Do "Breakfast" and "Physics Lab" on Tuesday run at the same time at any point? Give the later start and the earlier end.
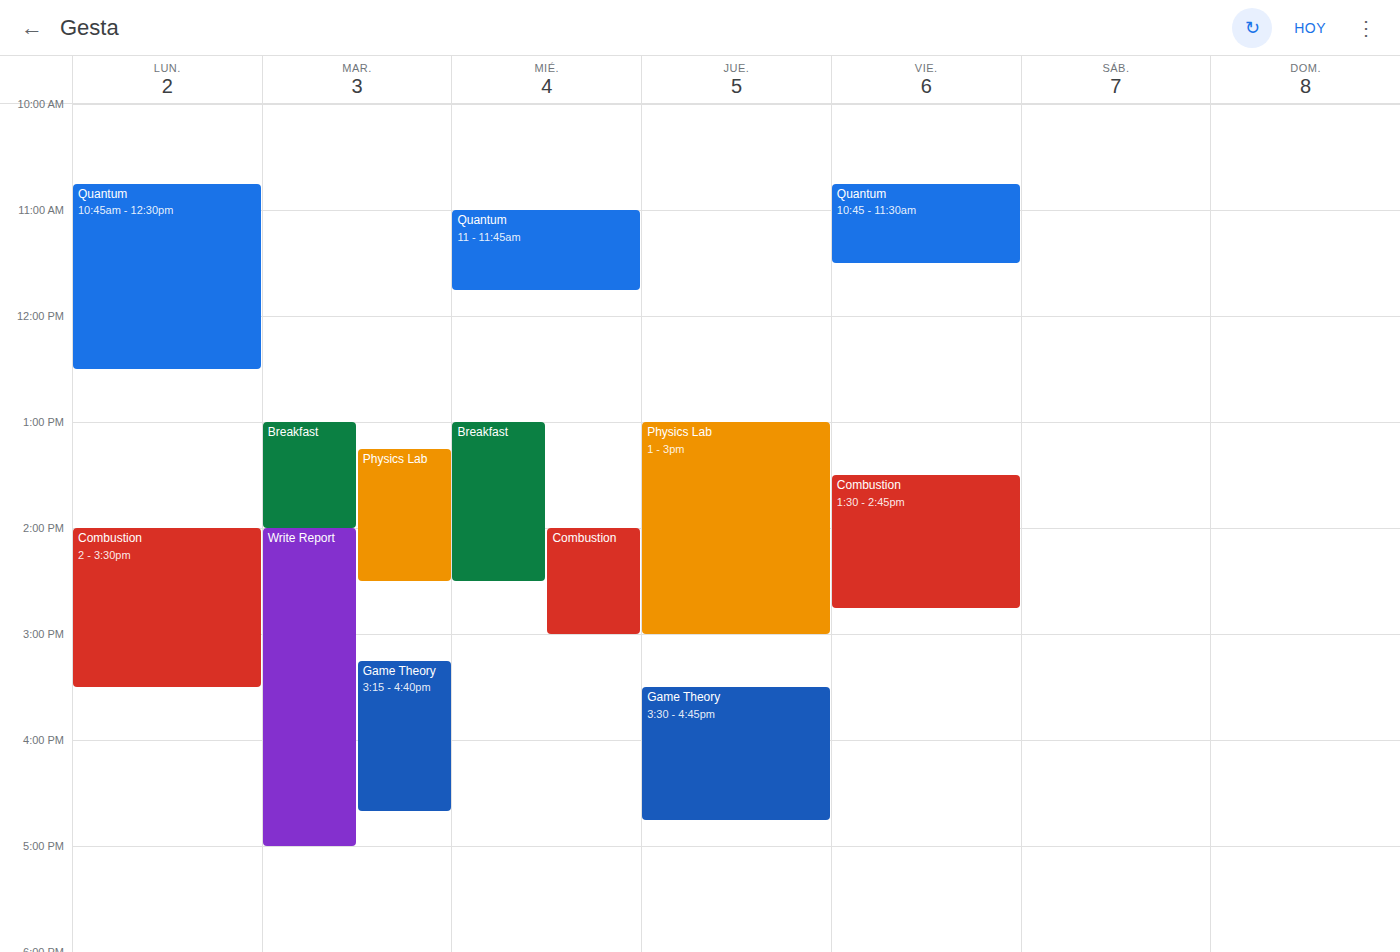
"Physics Lab" starts at 13:15, before "Breakfast" ends at 14:00 -- they overlap.